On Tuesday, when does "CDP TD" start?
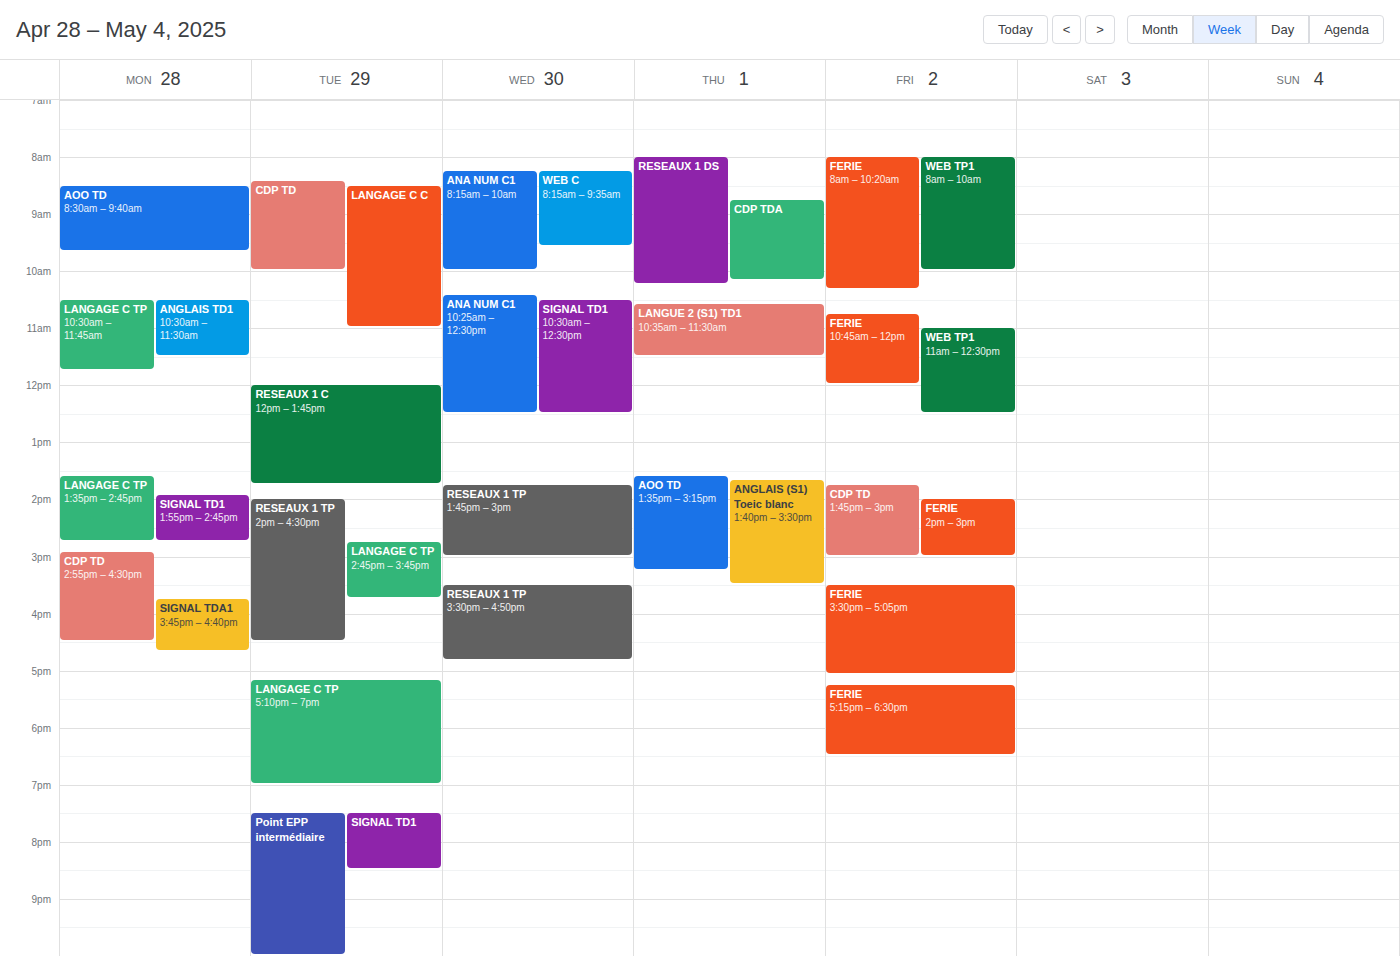
8:25 AM